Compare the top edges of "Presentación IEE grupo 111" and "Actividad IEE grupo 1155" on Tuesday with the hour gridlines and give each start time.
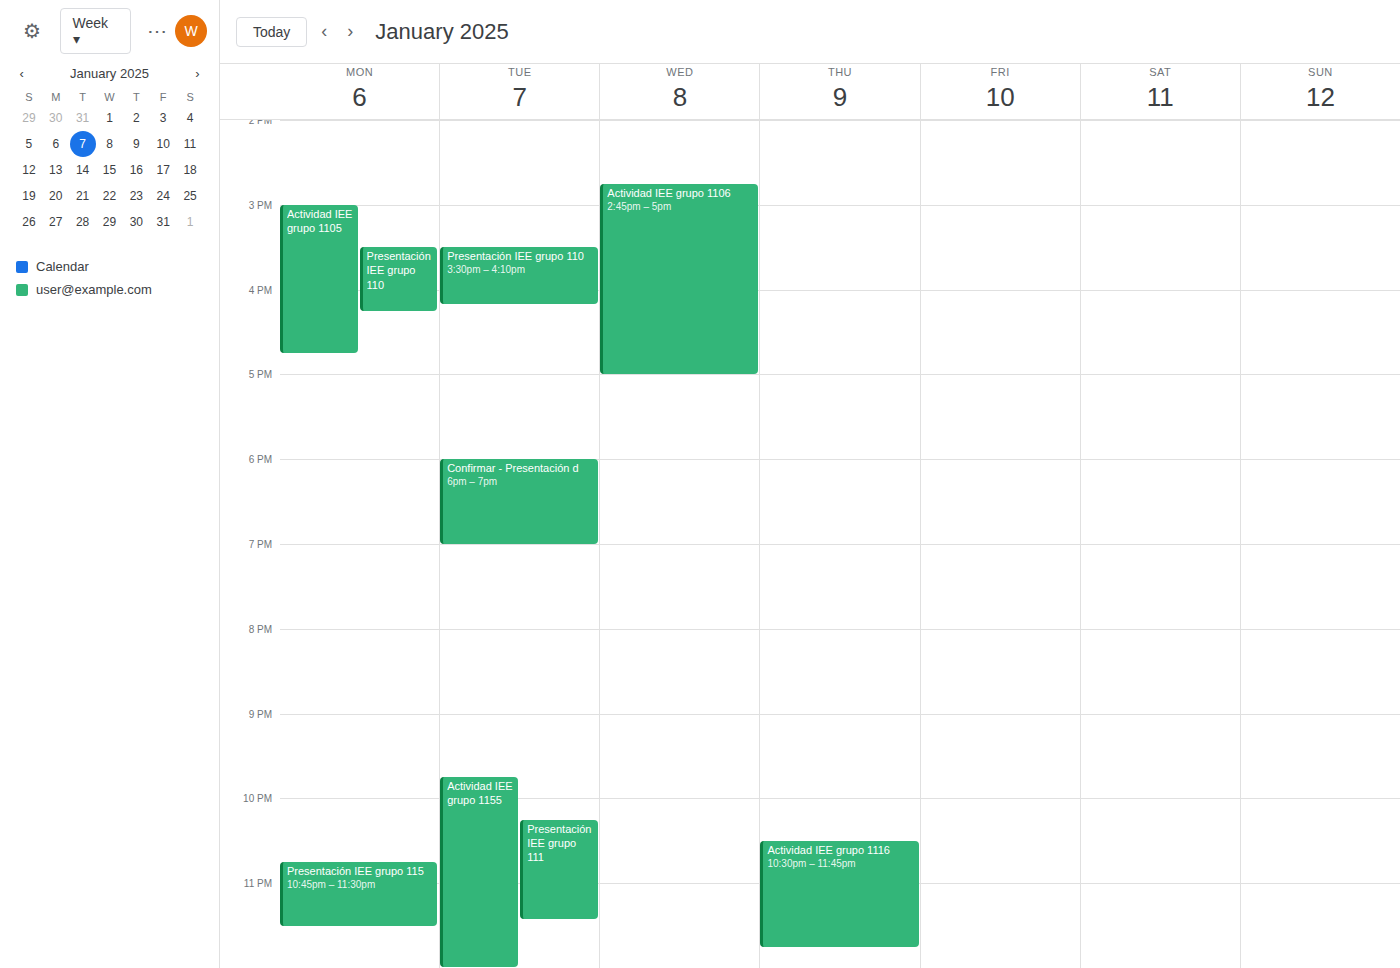
"Presentación IEE grupo 111": 10:15 PM, neither: a quarter of the way from the 10 PM line to the 11 PM line. "Actividad IEE grupo 1155": 9:45 PM, neither: three quarters of the way from the 9 PM line to the 10 PM line.